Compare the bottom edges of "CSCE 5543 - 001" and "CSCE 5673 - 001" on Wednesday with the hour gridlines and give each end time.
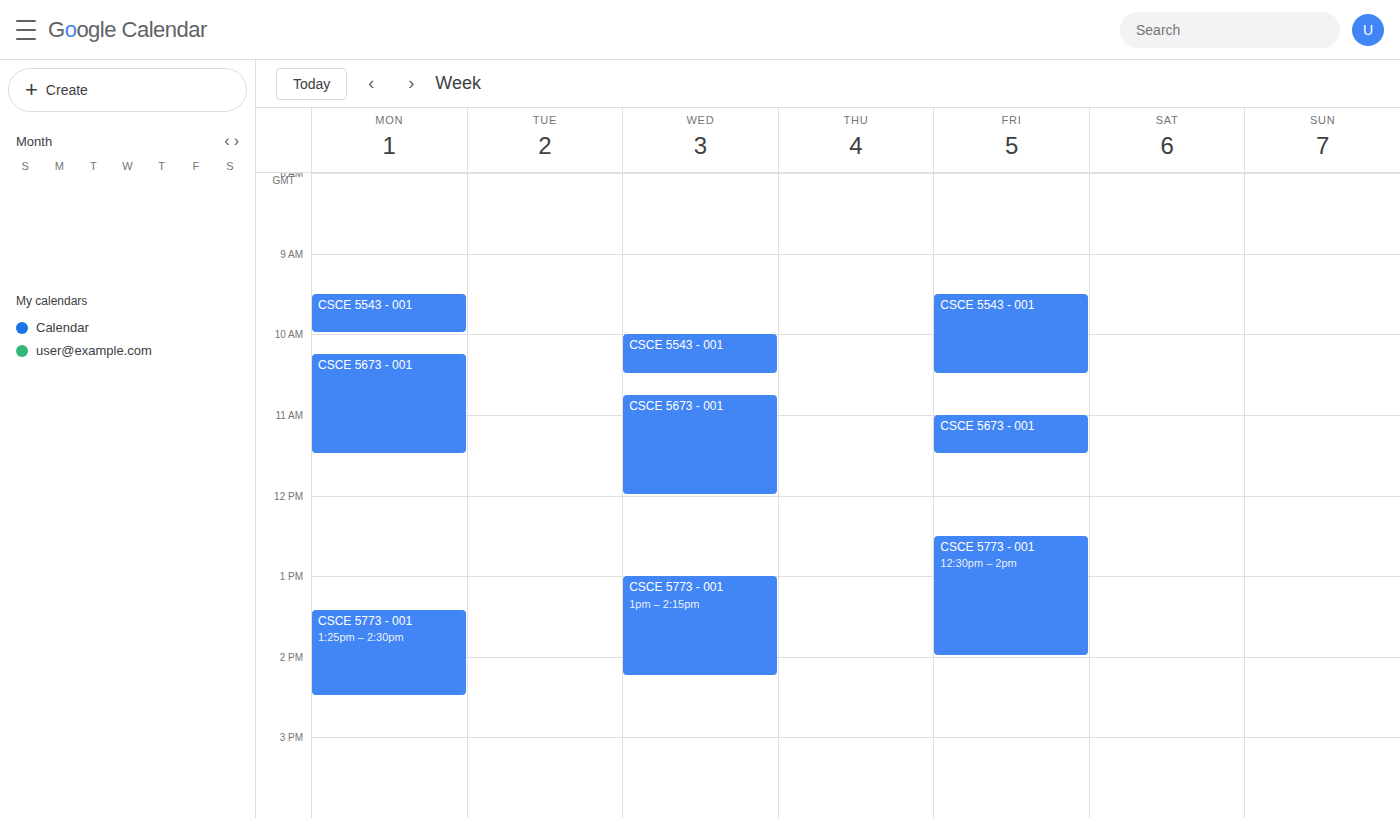
"CSCE 5543 - 001": 10:30 AM, halfway between the 10 AM and 11 AM lines. "CSCE 5673 - 001": 12:00 PM, exactly on the 12 PM line.